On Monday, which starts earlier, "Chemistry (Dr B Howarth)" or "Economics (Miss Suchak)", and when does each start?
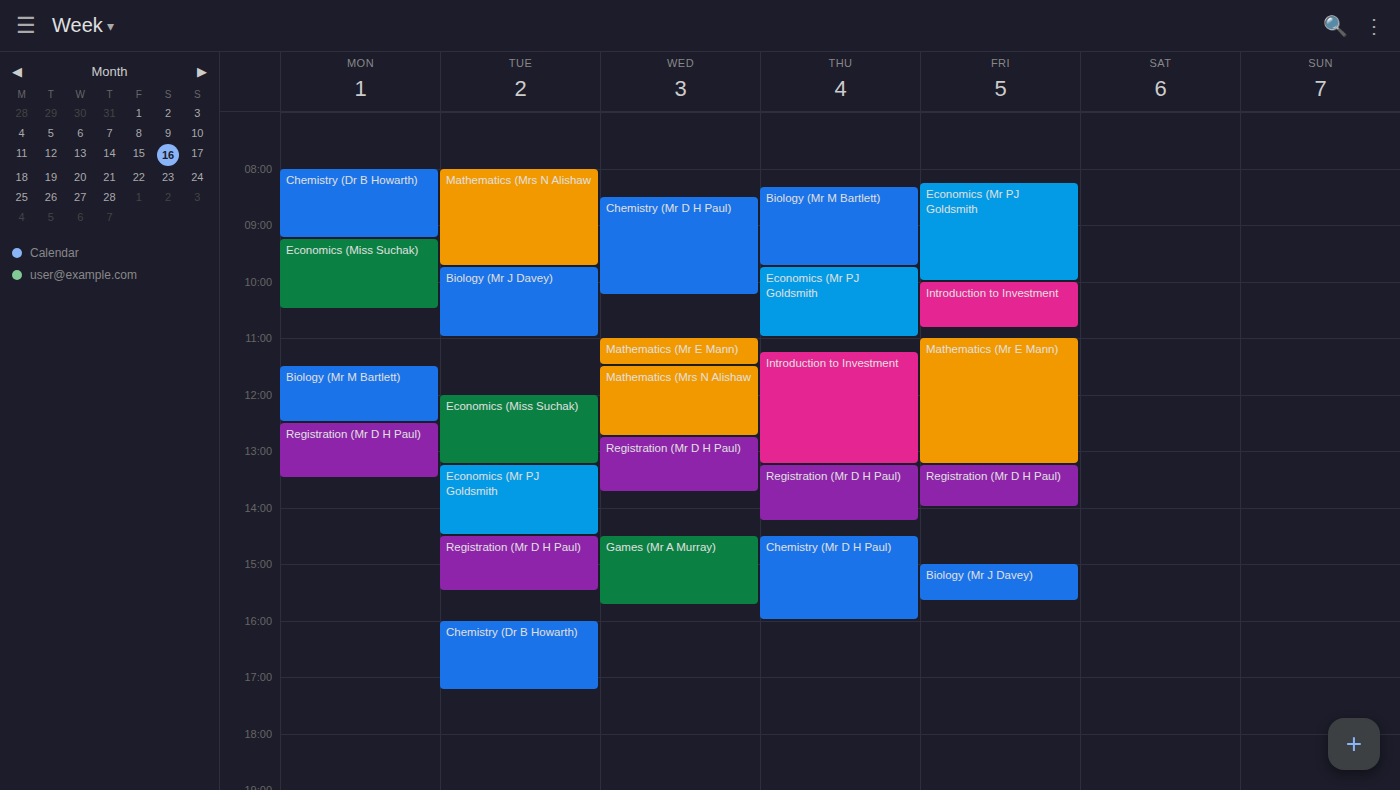
"Chemistry (Dr B Howarth)" 8:00 AM; "Economics (Miss Suchak)" 9:15 AM.